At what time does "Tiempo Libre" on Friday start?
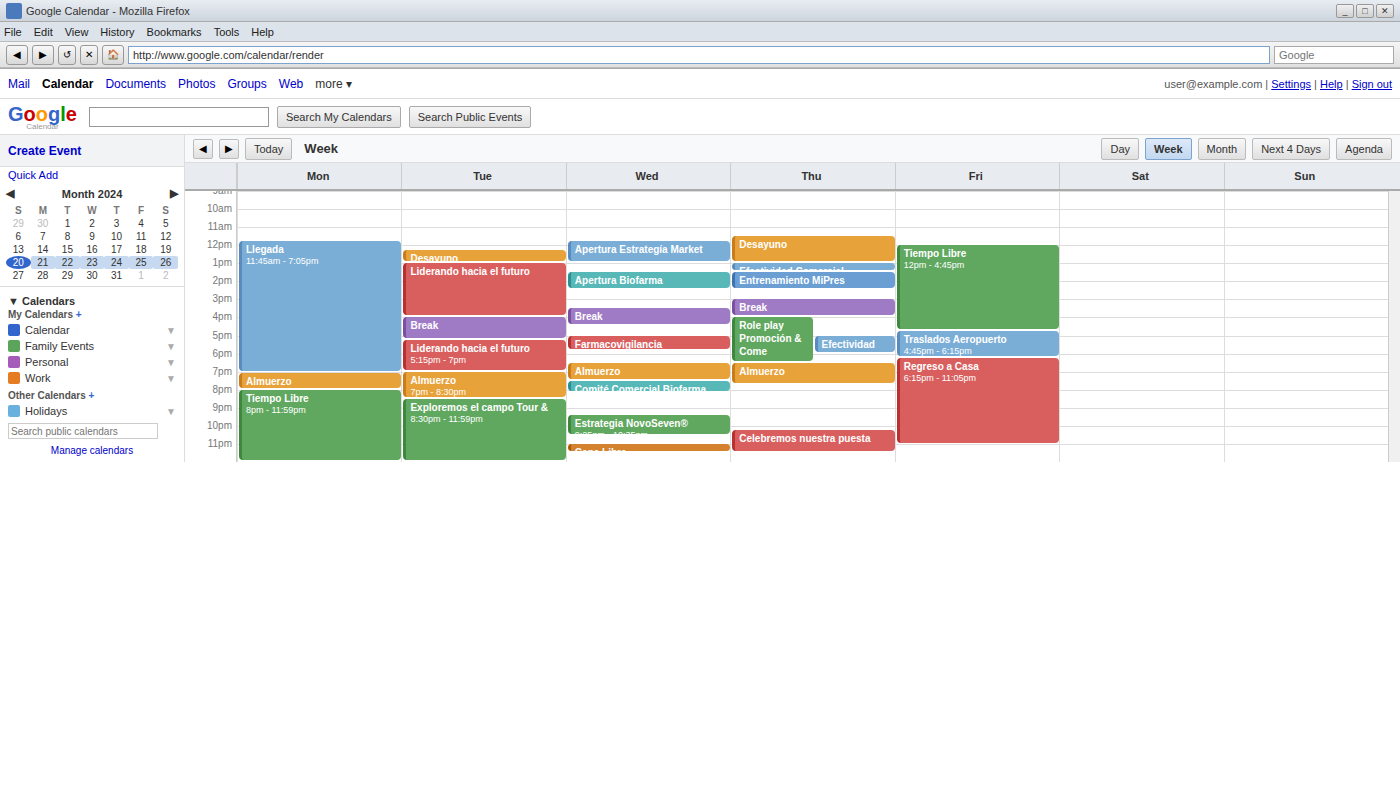
12:00